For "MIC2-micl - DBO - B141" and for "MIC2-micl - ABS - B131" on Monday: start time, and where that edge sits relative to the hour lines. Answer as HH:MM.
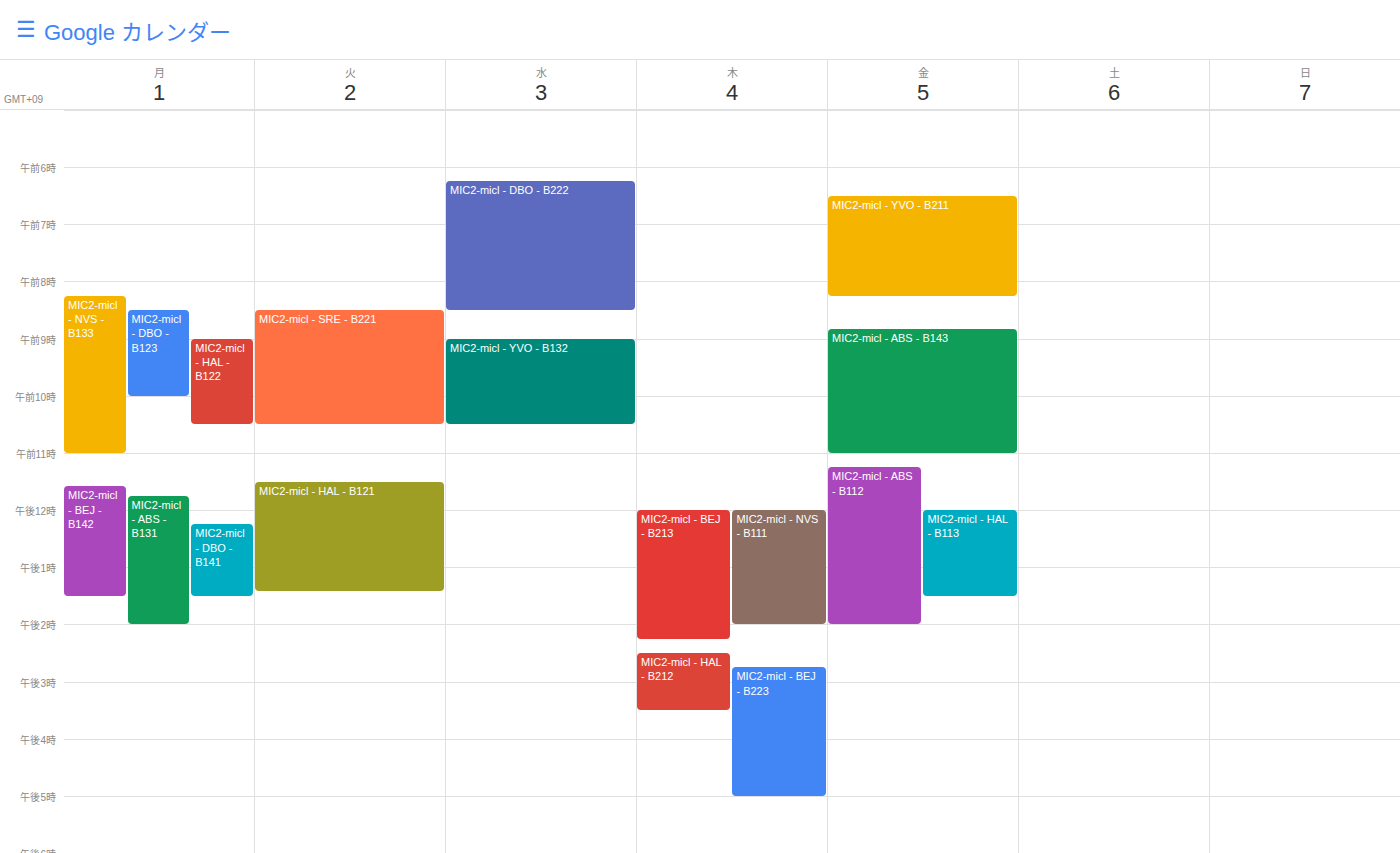
"MIC2-micl - DBO - B141": 12:15, neither: a quarter of the way from the 12:00 line to the 13:00 line. "MIC2-micl - ABS - B131": 11:45, neither: three quarters of the way from the 11:00 line to the 12:00 line.